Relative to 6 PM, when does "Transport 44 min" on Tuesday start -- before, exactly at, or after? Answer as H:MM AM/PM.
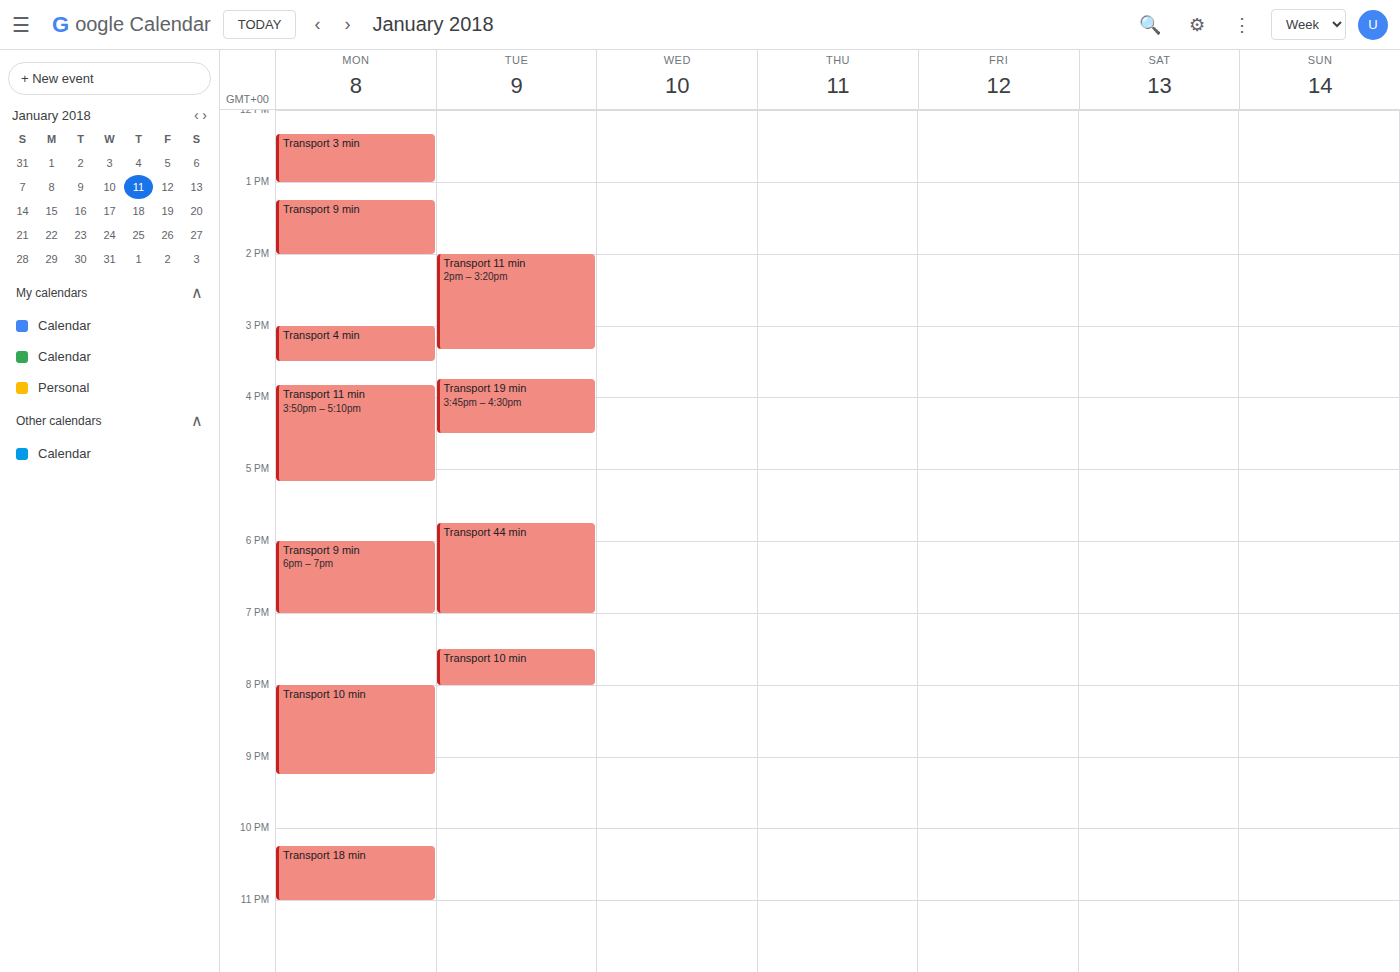
5:45 PM -- before 6 PM, 15 minutes above the 6 PM line.